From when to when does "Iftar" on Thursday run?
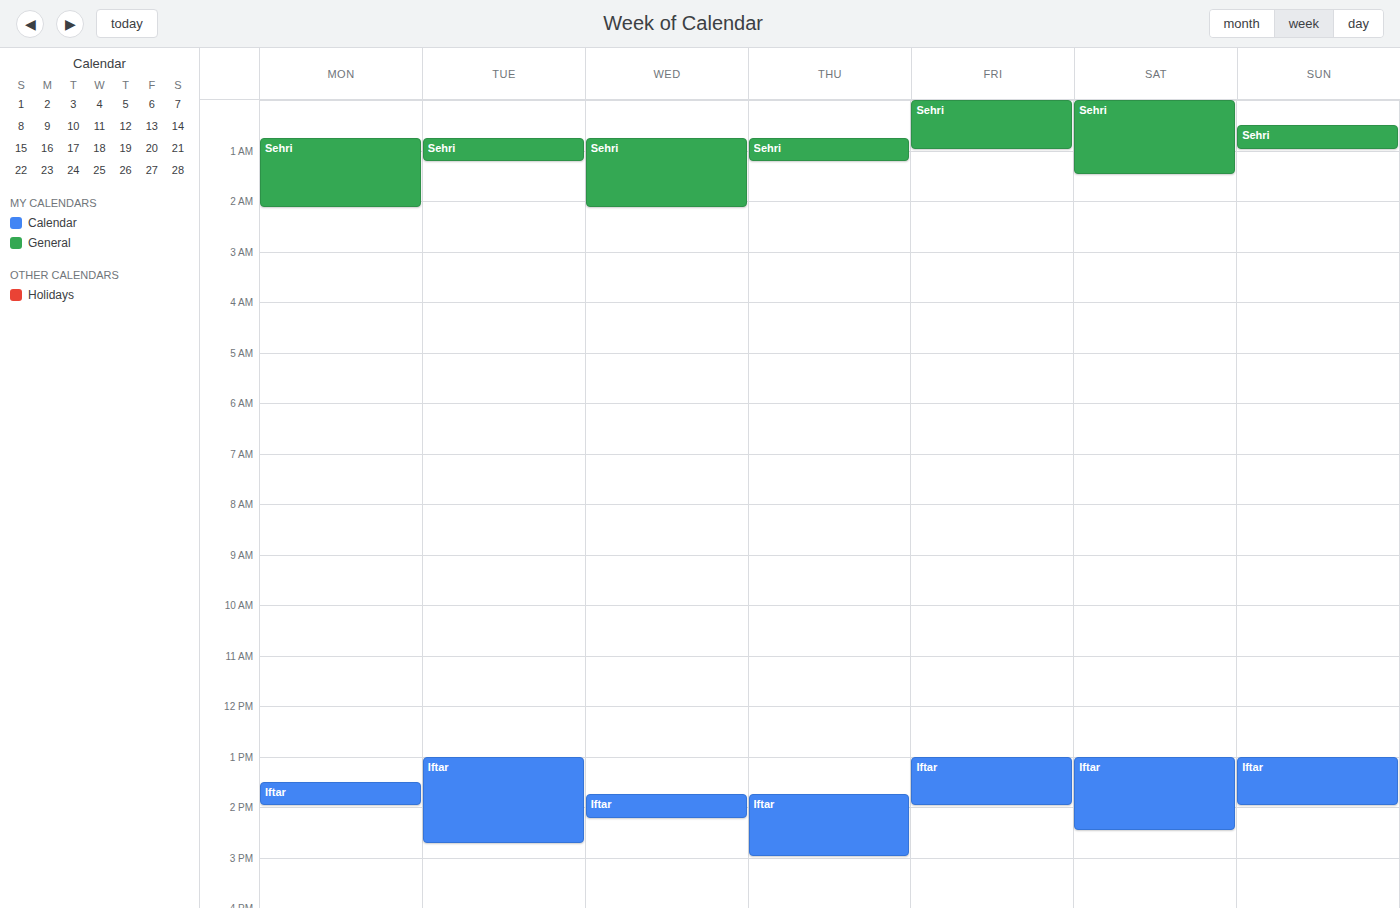
1:45 PM to 3:00 PM